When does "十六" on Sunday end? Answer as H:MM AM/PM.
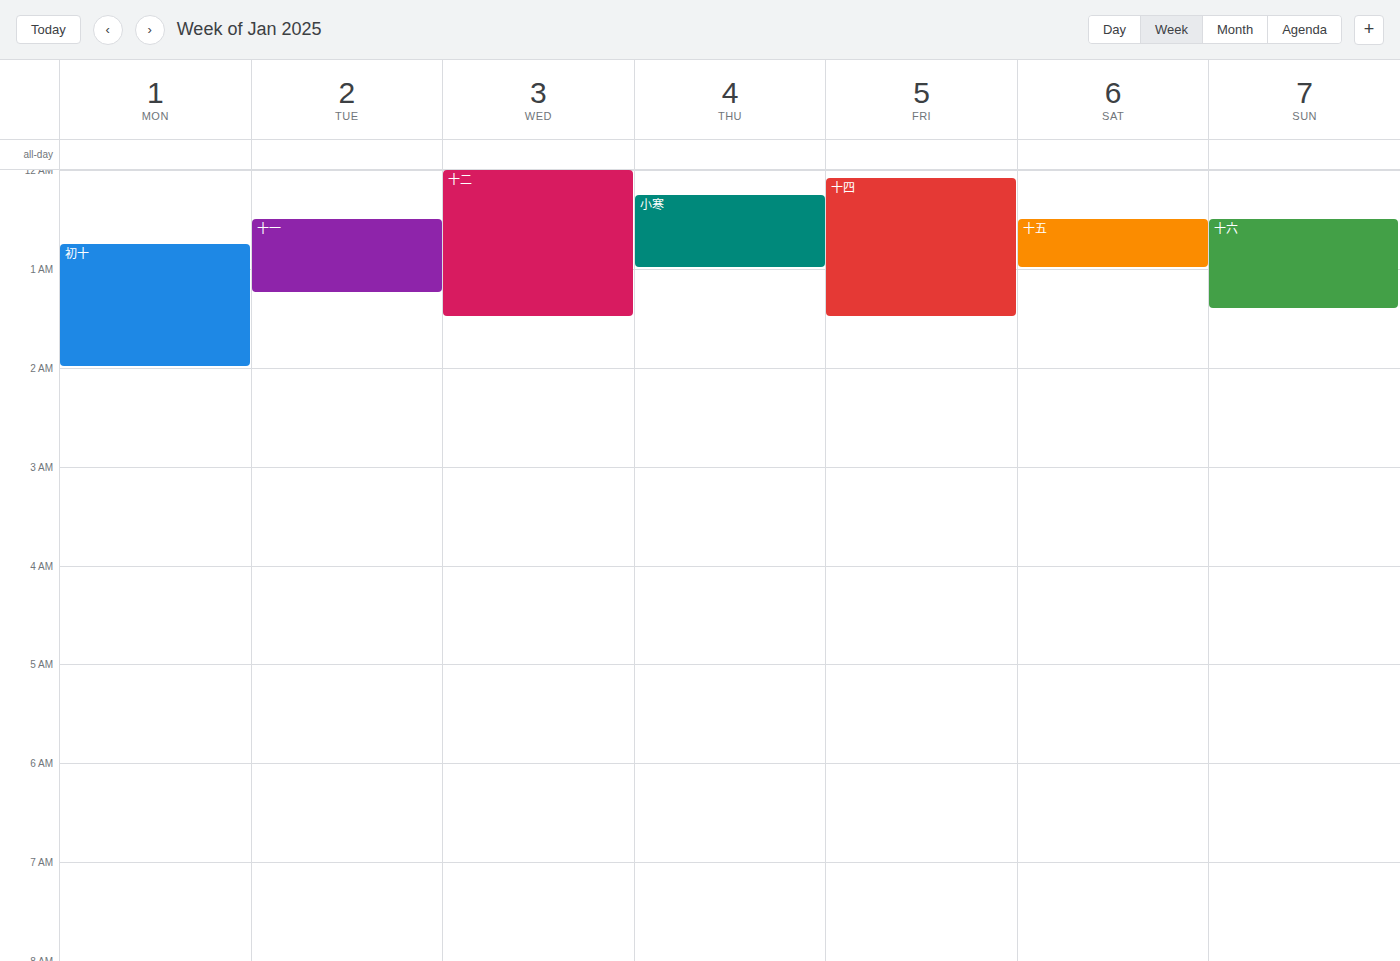
1:25 AM